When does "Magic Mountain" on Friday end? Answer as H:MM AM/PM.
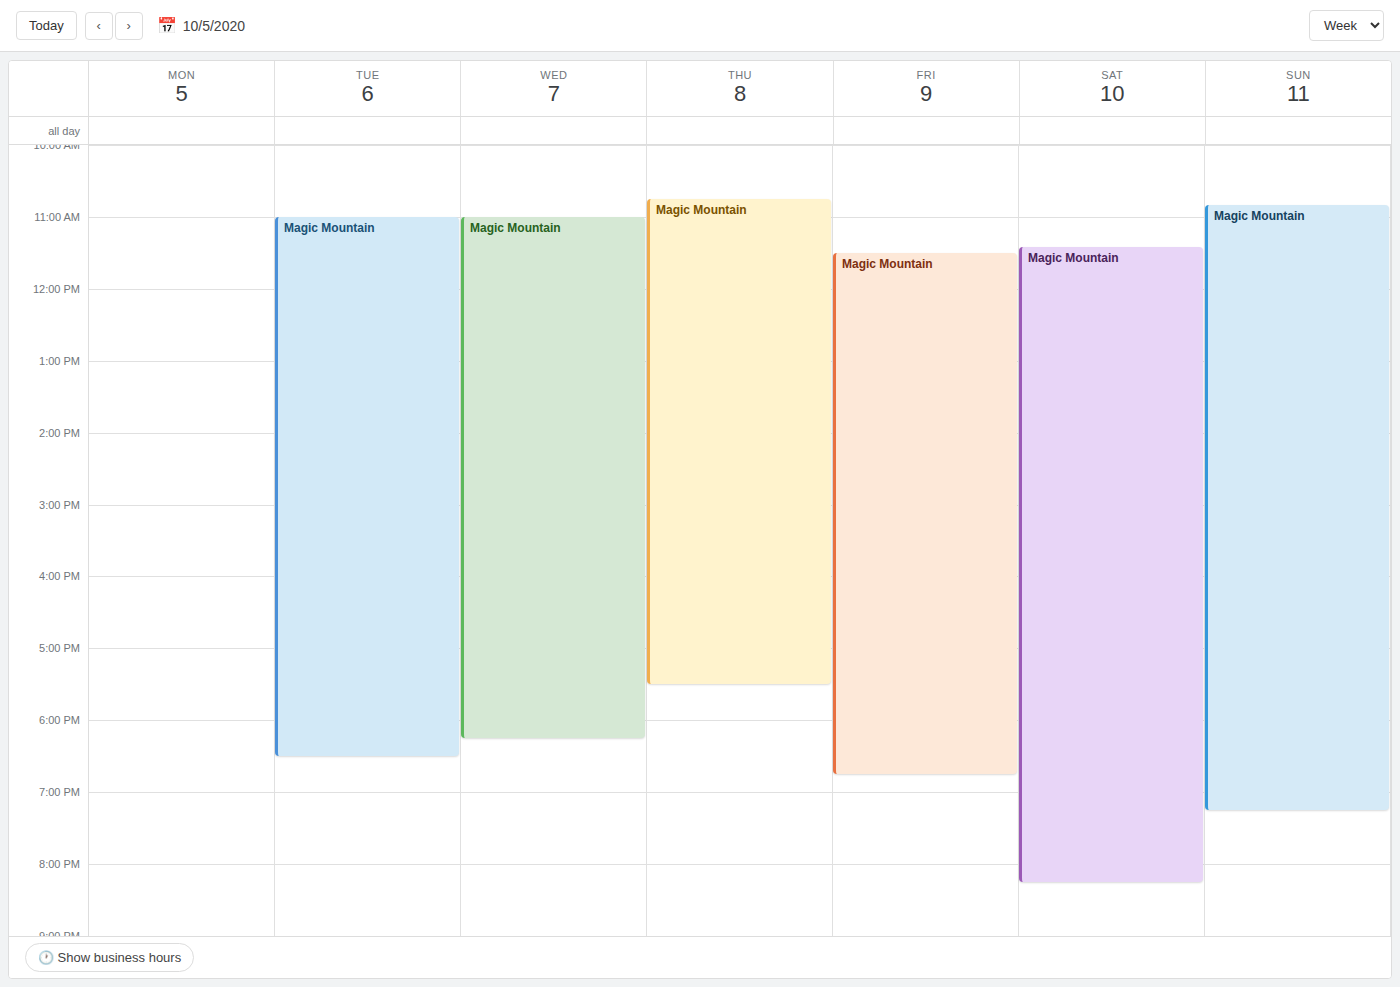
6:45 PM